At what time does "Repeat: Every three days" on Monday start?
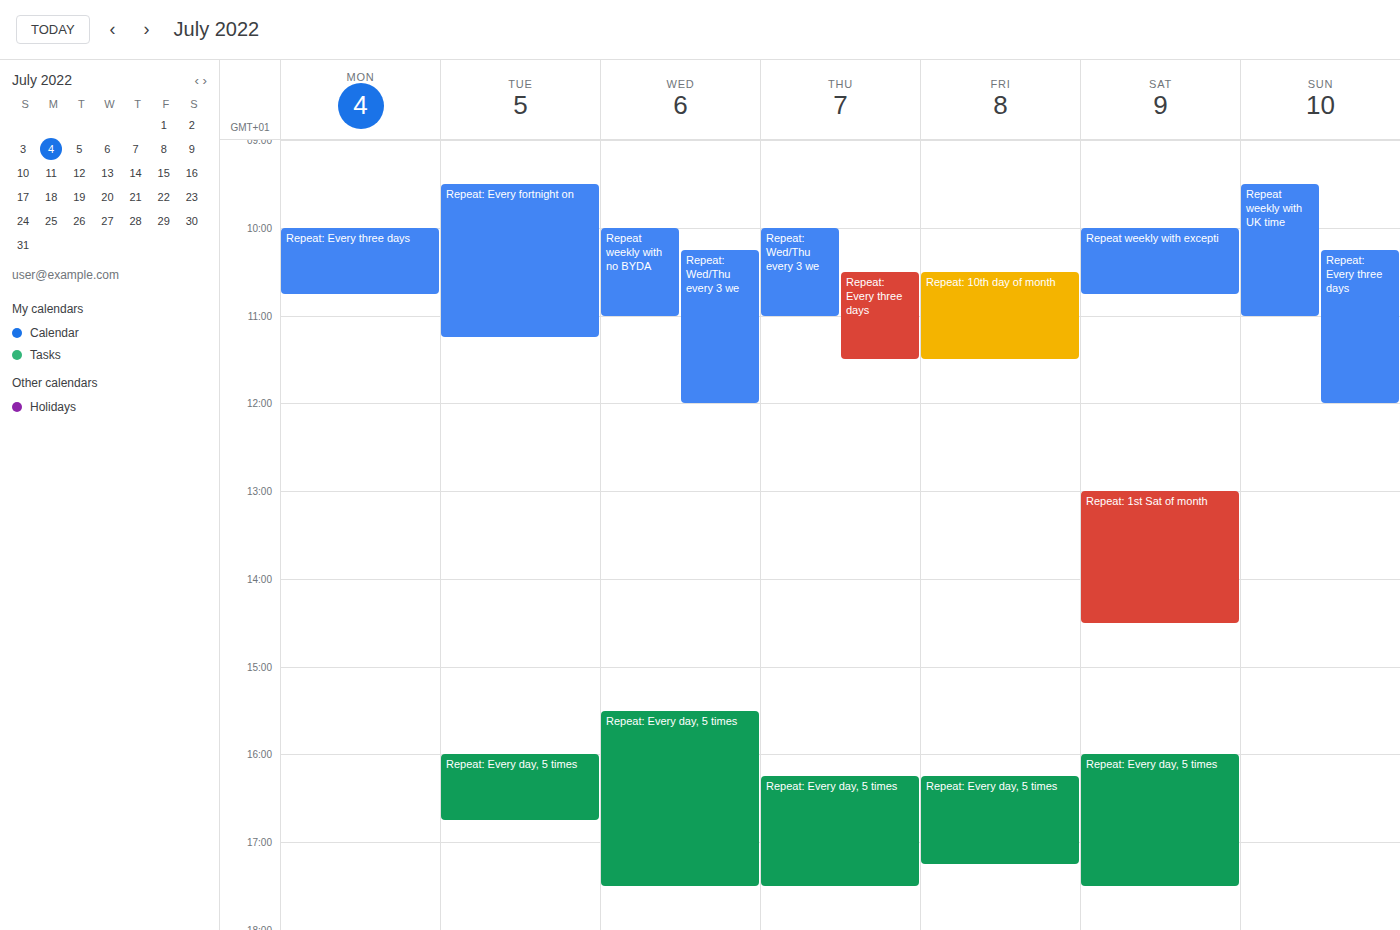
10:00 AM